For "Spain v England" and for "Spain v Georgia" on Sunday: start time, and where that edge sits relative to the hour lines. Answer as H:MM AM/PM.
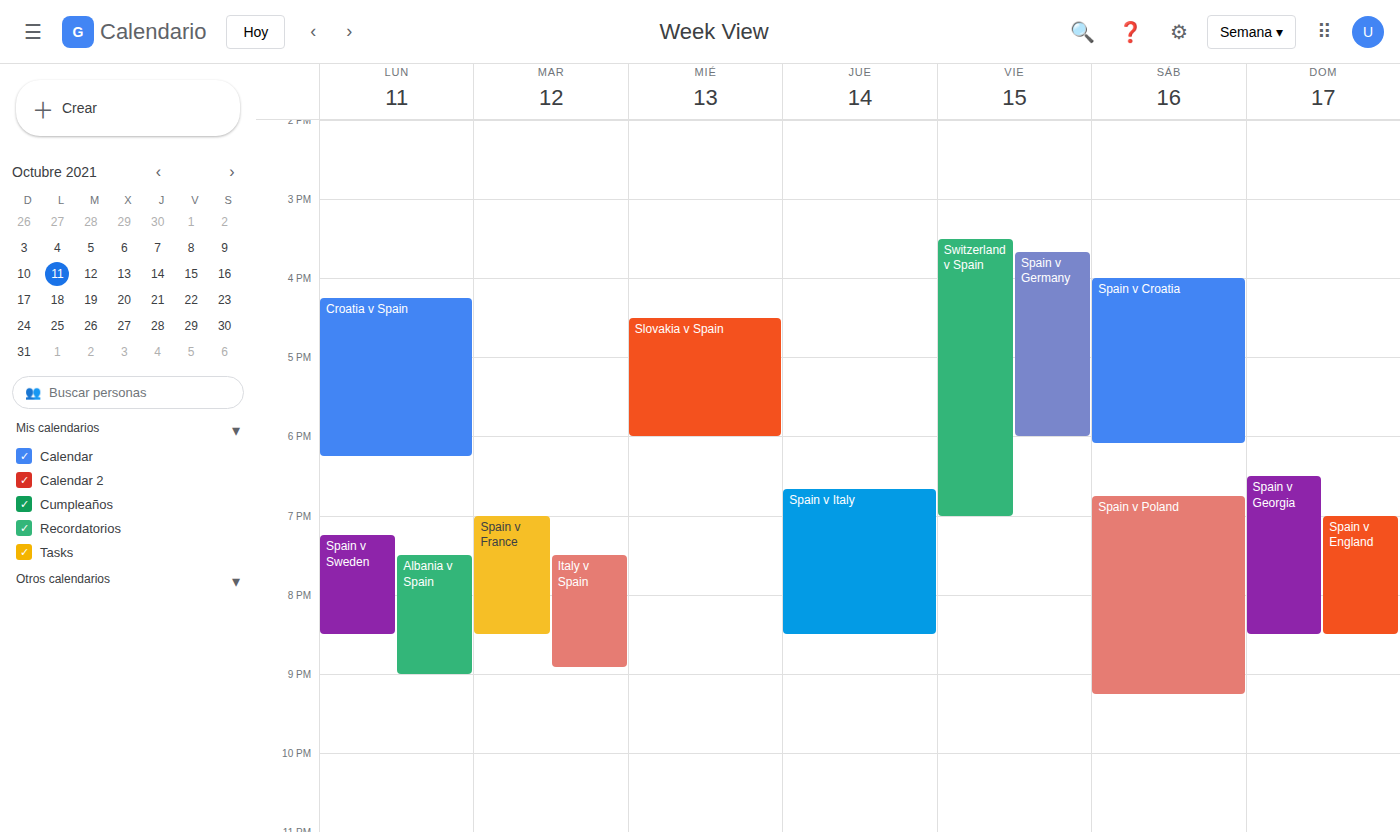
"Spain v England": 7:00 PM, exactly on the 7 PM line. "Spain v Georgia": 6:30 PM, halfway between the 6 PM and 7 PM lines.